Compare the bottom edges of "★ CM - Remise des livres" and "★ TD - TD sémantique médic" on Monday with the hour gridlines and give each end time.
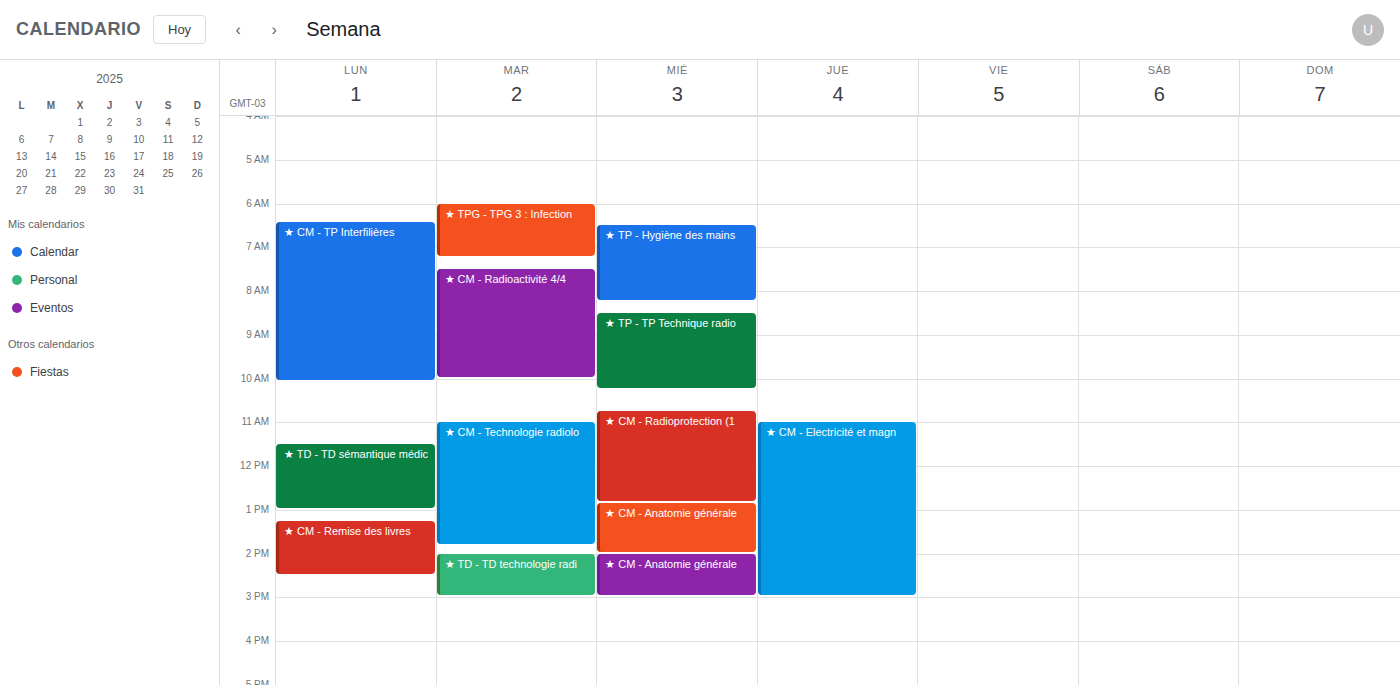
"★ CM - Remise des livres": 2:30 PM, halfway between the 2 PM and 3 PM lines. "★ TD - TD sémantique médic": 1:00 PM, exactly on the 1 PM line.